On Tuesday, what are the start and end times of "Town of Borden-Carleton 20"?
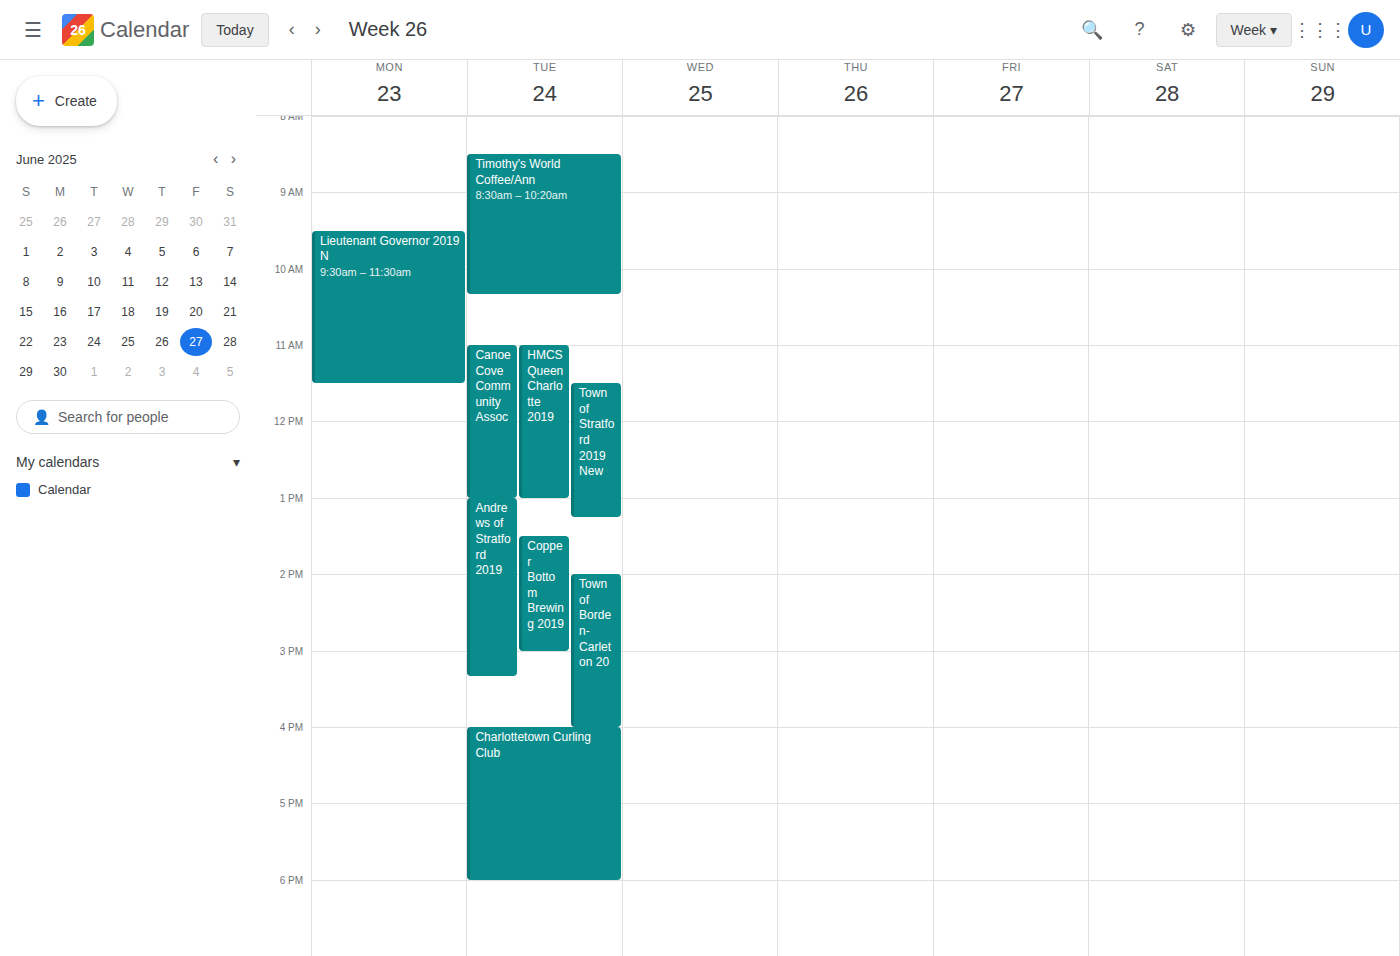
2:00 PM to 4:00 PM